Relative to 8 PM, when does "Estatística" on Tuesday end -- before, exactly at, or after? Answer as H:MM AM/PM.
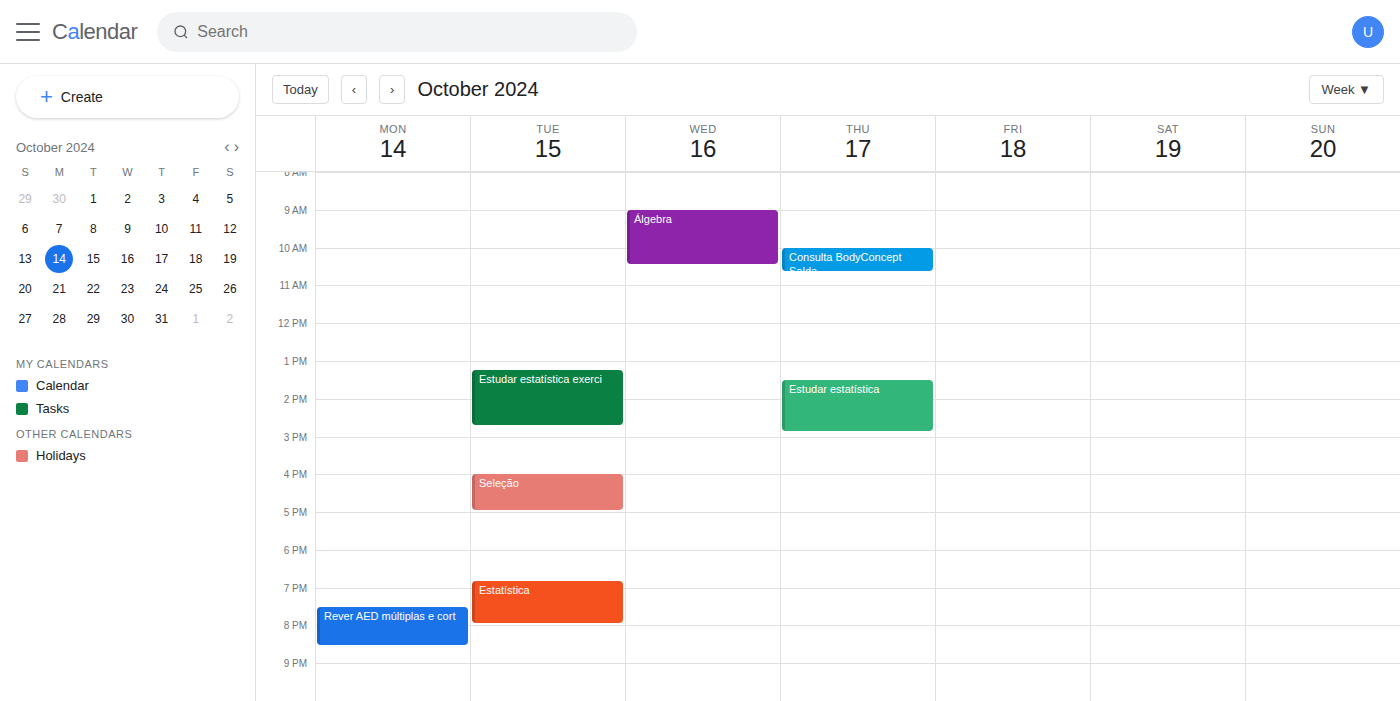
8:00 PM -- exactly at 8 PM, on the 8 PM line.